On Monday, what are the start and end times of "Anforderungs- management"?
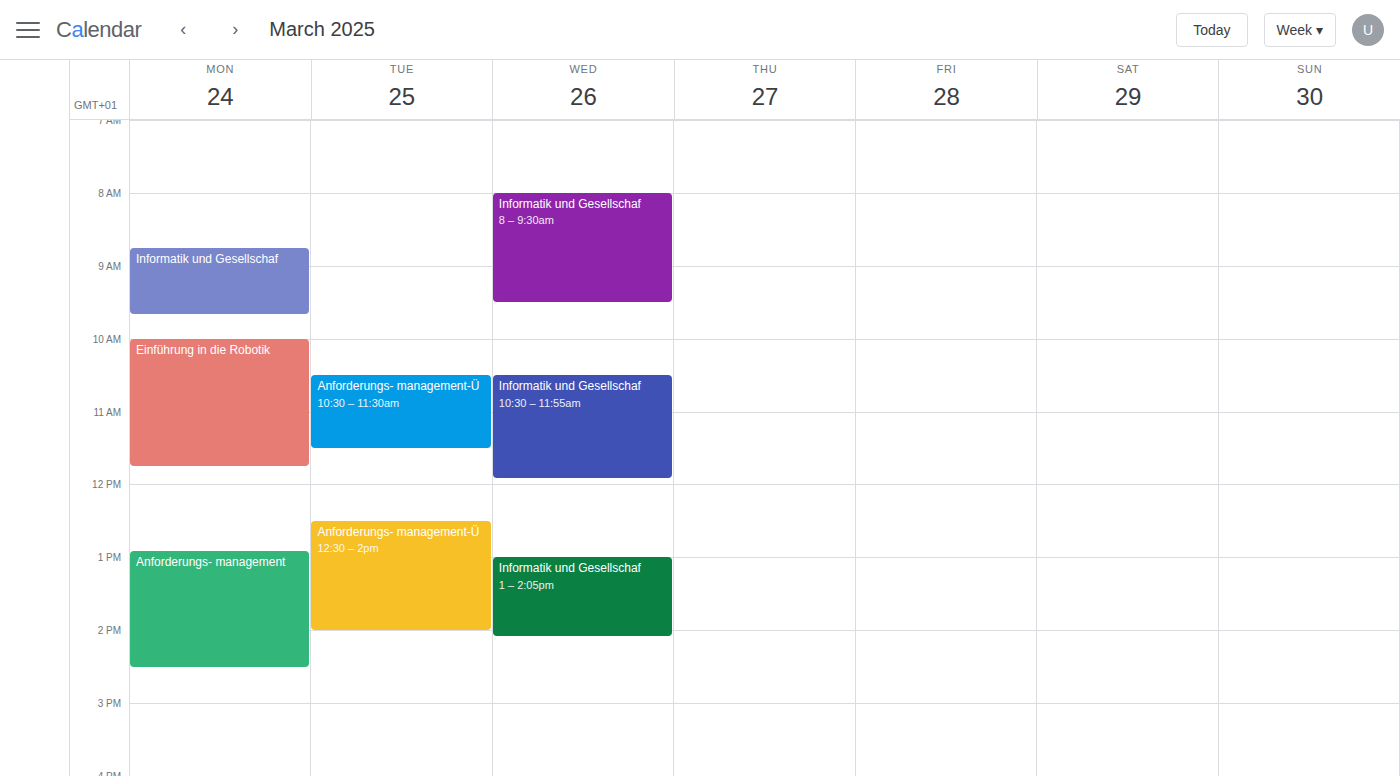
12:55 PM to 2:30 PM